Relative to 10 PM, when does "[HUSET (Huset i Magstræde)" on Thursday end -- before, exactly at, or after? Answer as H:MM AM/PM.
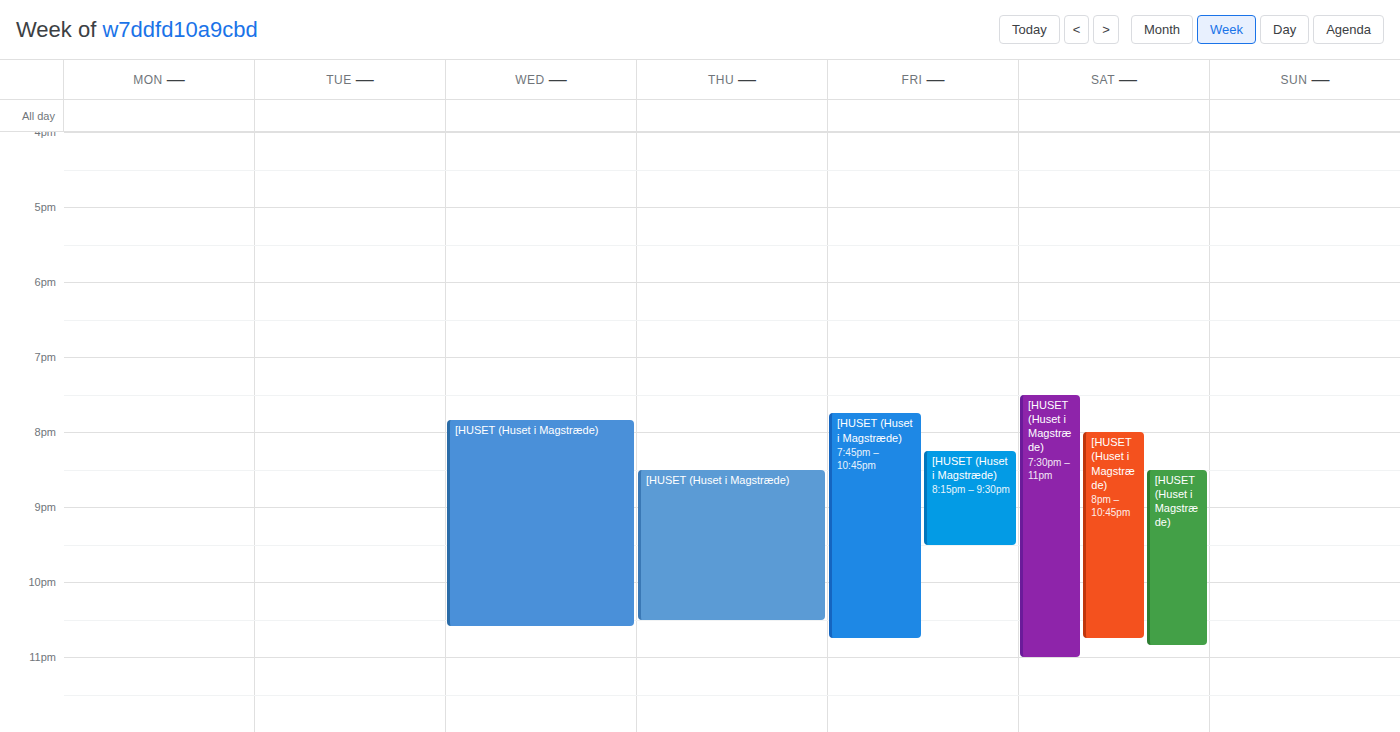
10:30 PM -- after 10 PM, 30 minutes below the 10 PM line.